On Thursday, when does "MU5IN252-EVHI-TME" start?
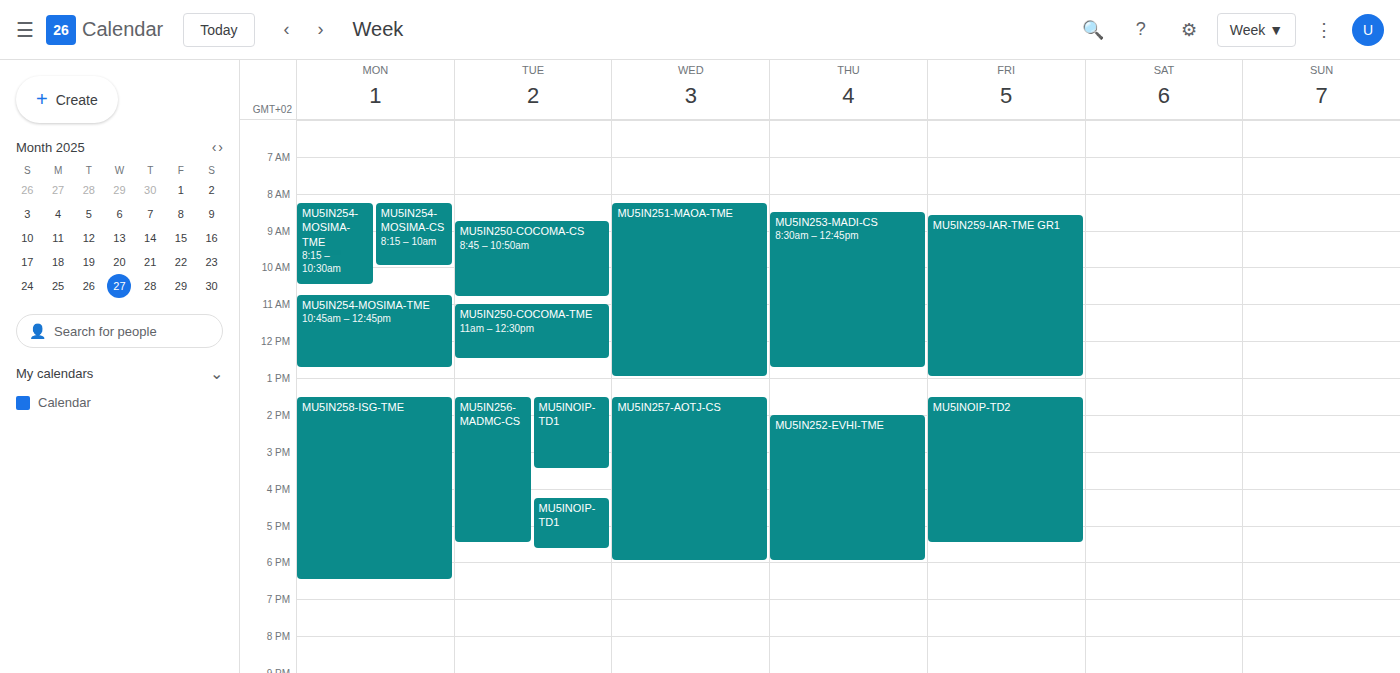
2:00 PM